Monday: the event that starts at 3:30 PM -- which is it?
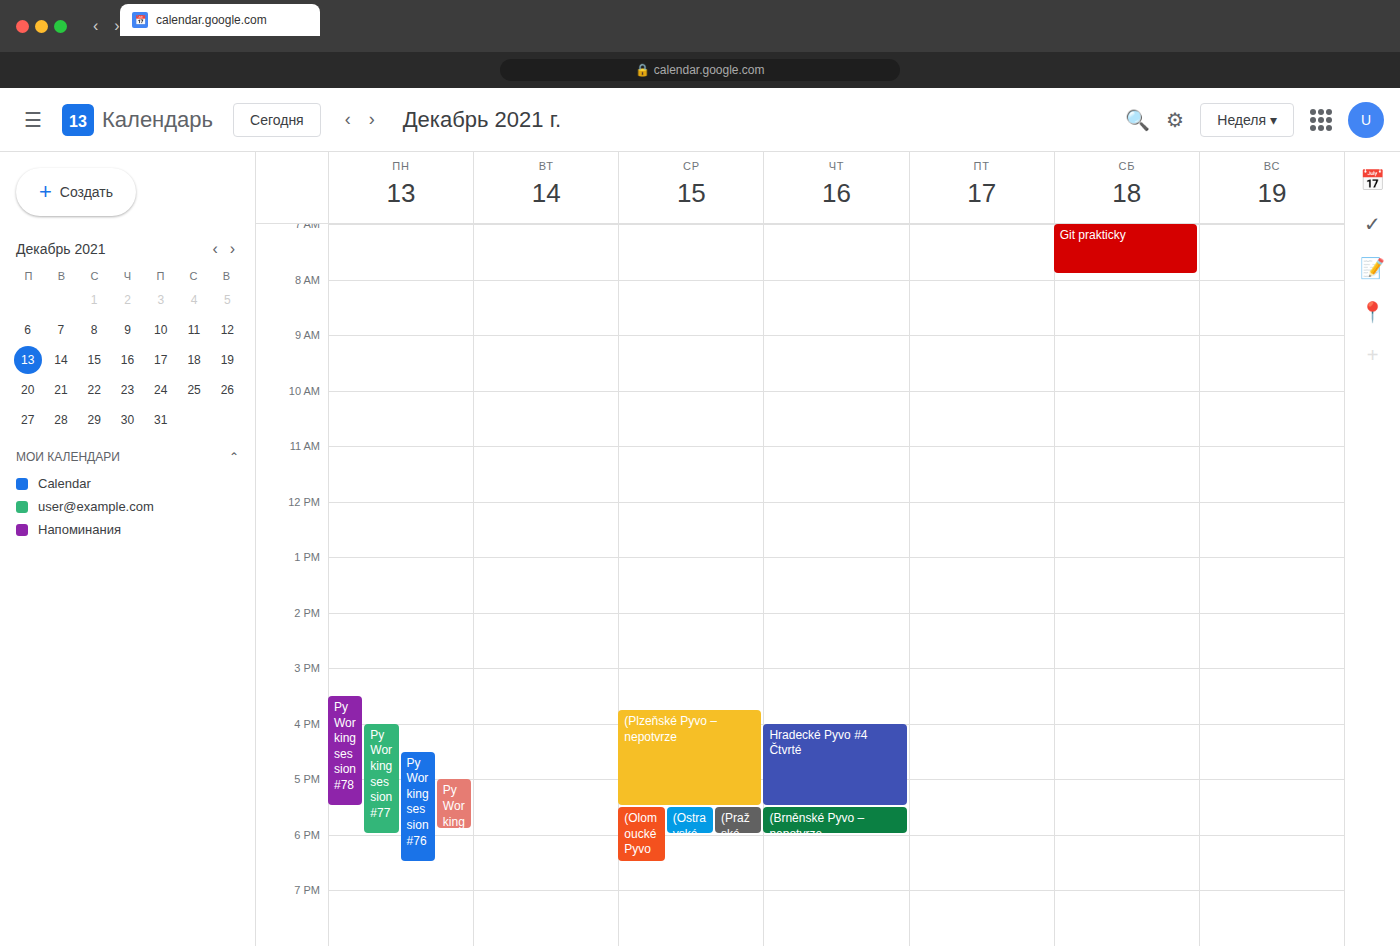
"PyWorking session #78"